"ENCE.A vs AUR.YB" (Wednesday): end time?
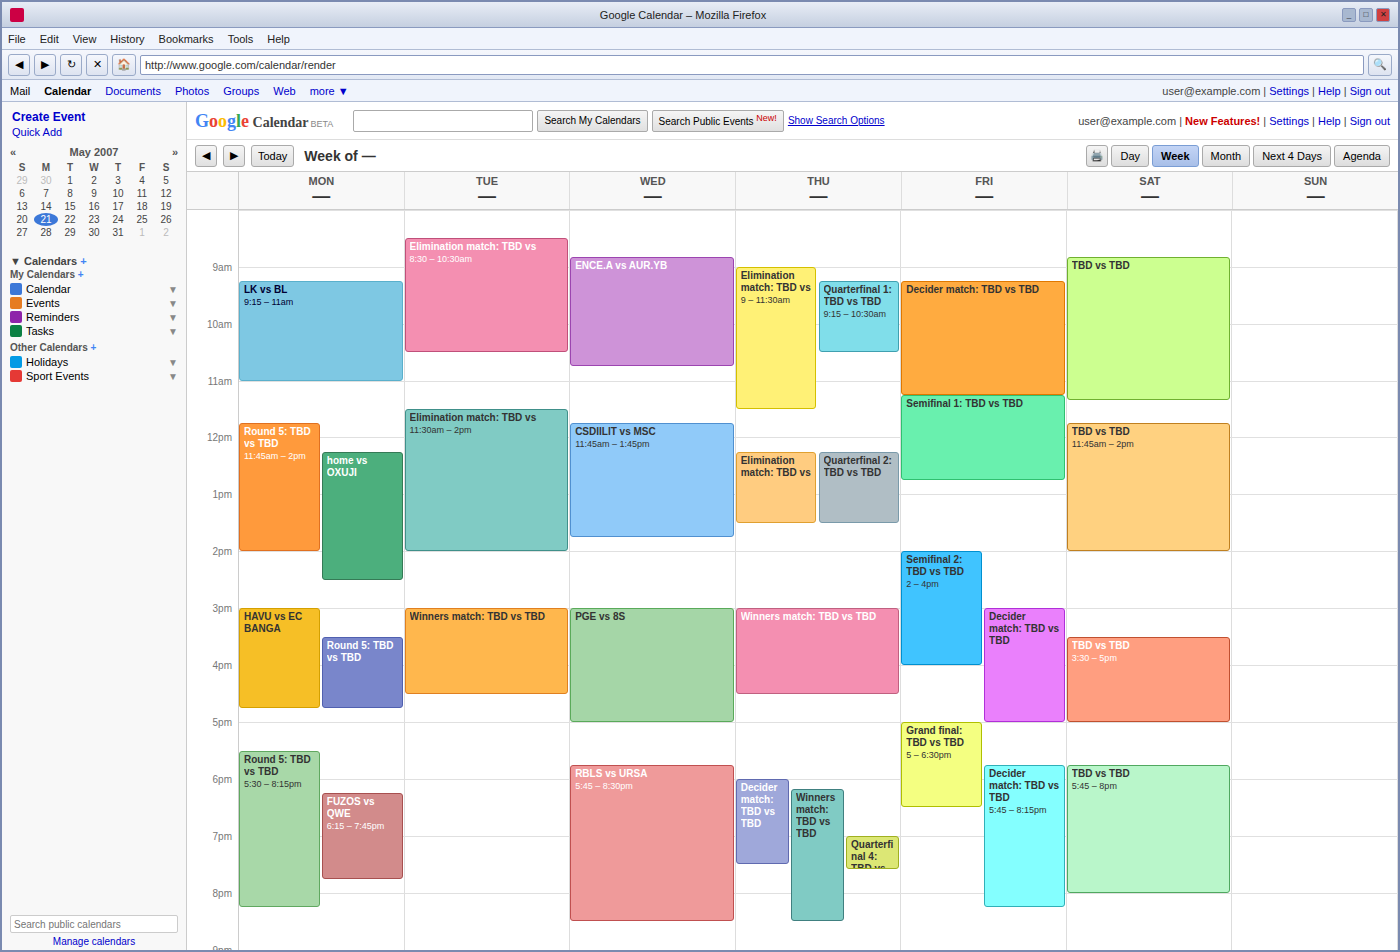
10:45 AM